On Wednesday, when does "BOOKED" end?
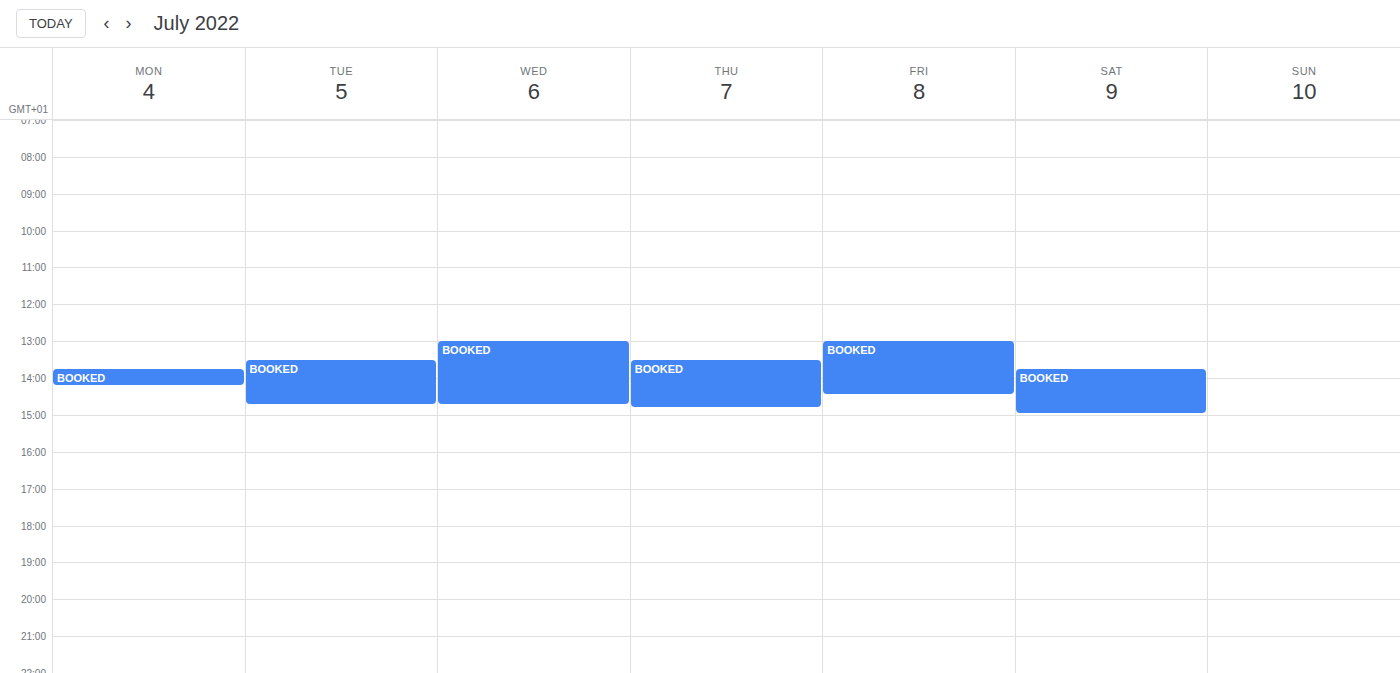
2:45 PM